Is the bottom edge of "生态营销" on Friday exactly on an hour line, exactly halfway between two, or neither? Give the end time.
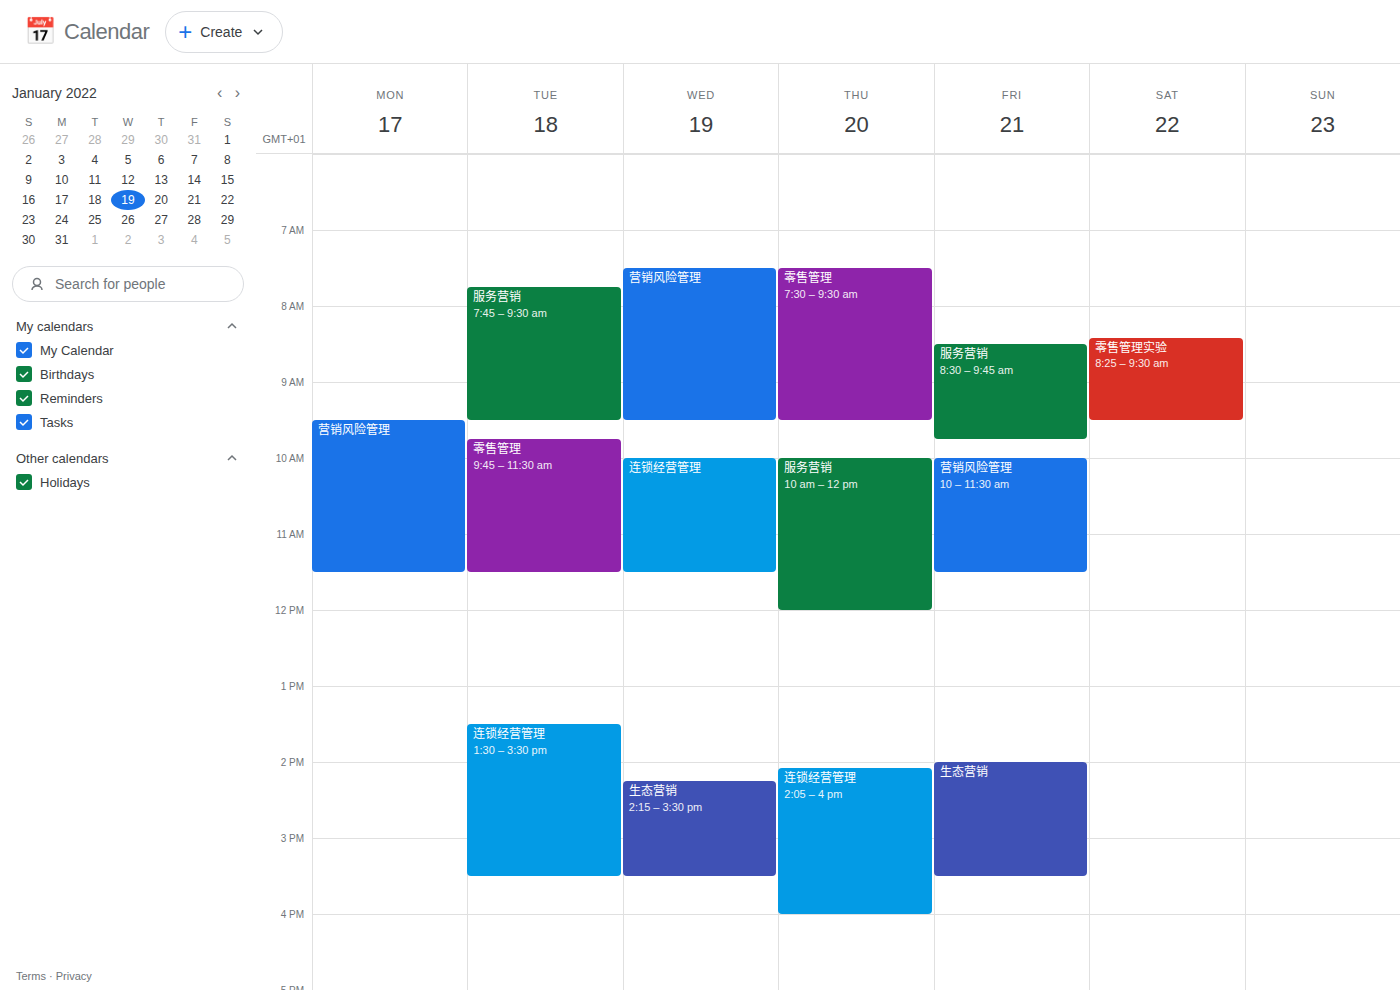
3:30 PM -- halfway between the 3 PM and 4 PM lines.